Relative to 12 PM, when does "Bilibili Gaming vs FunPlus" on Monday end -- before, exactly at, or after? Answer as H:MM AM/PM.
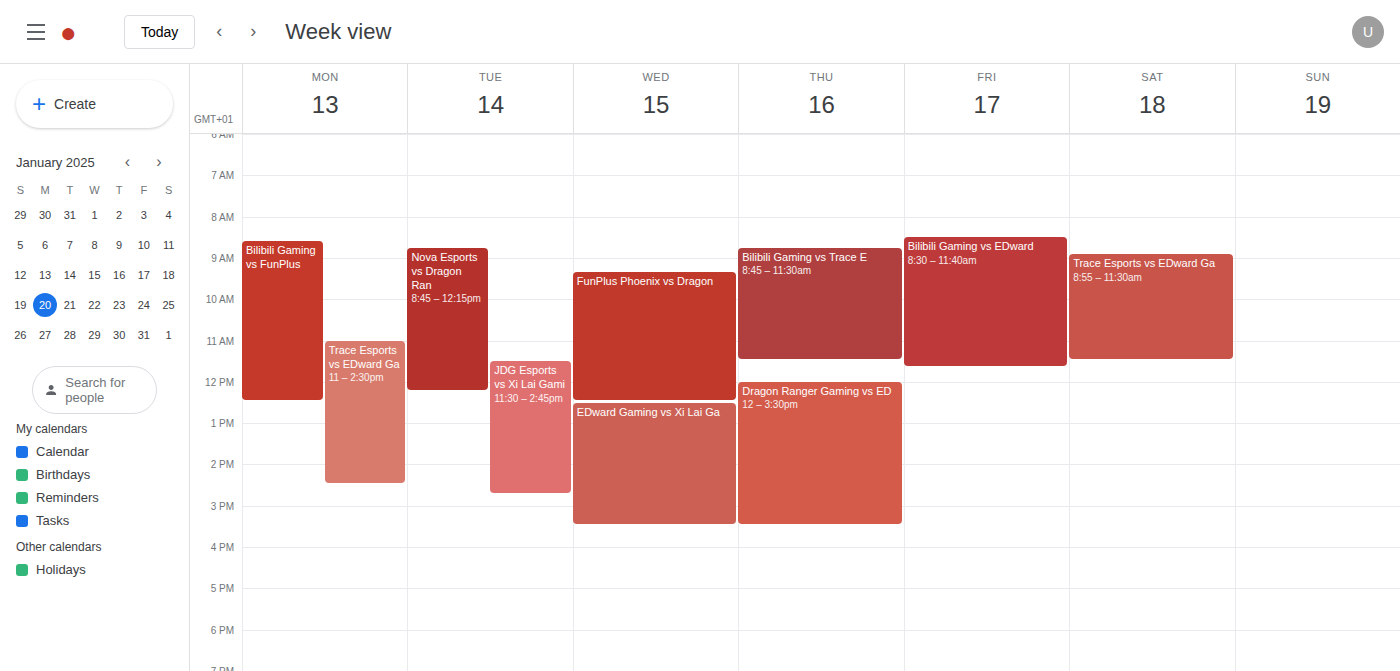
12:30 PM -- after 12 PM, 30 minutes below the 12 PM line.